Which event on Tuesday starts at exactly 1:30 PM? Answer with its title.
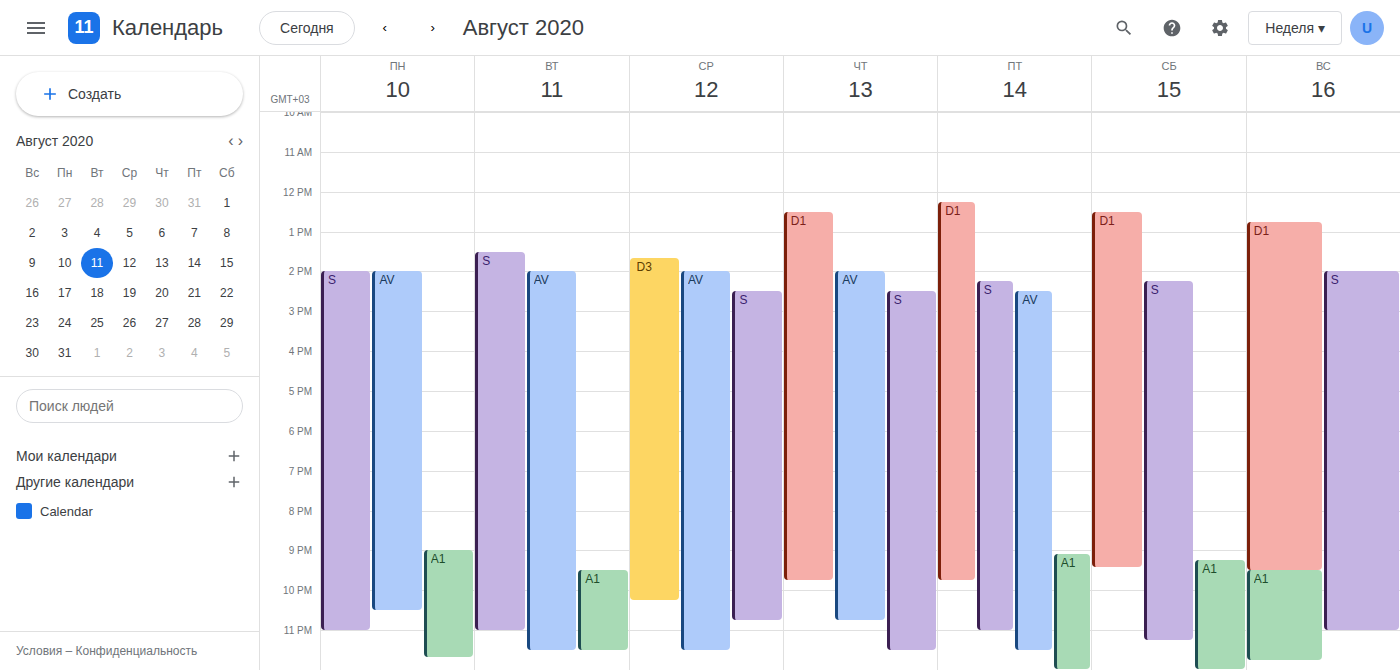
"S"